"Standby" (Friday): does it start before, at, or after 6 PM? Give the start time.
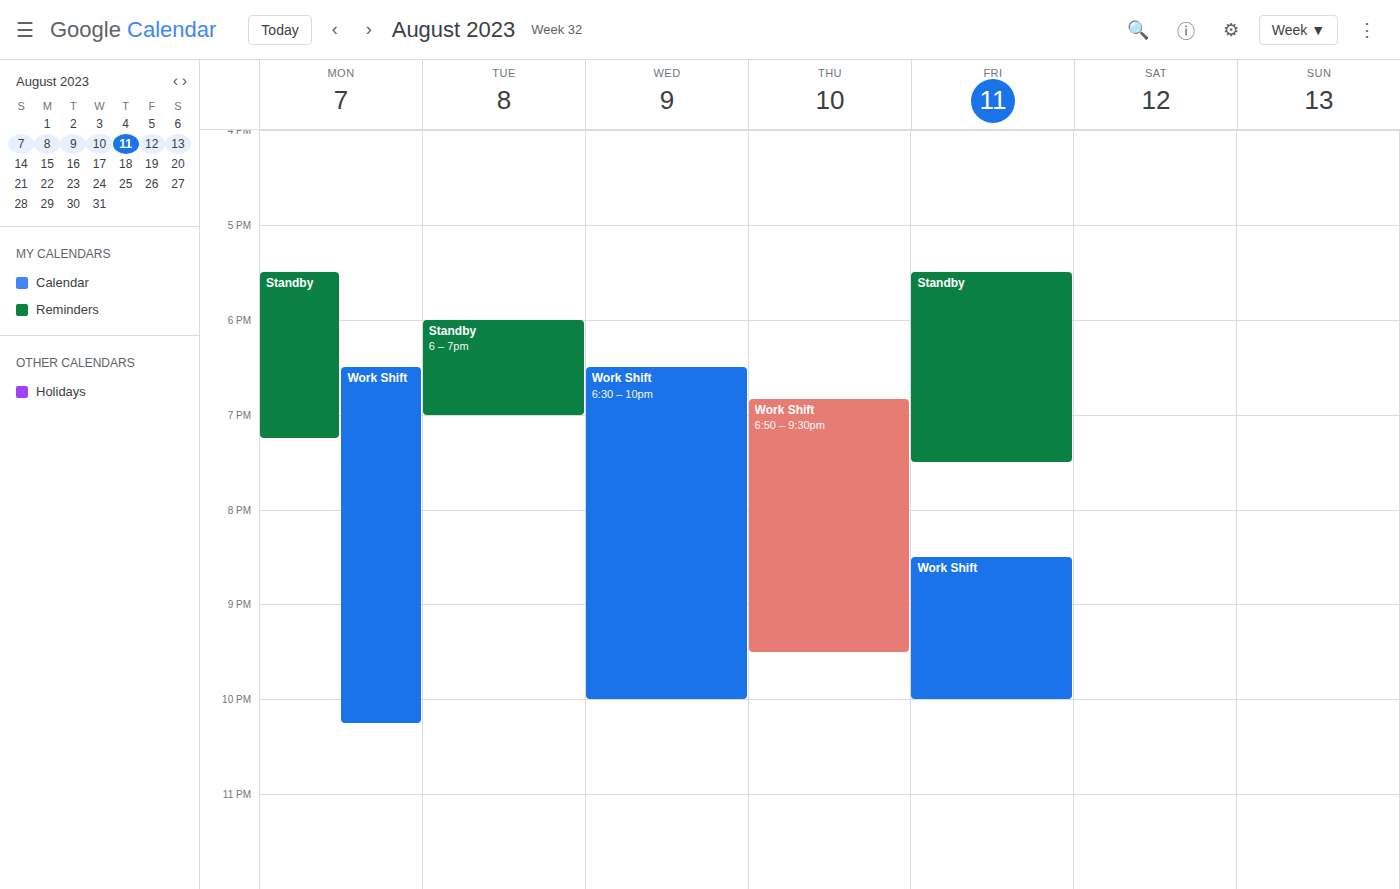
5:30 PM -- before 6 PM, 30 minutes above the 6 PM line.